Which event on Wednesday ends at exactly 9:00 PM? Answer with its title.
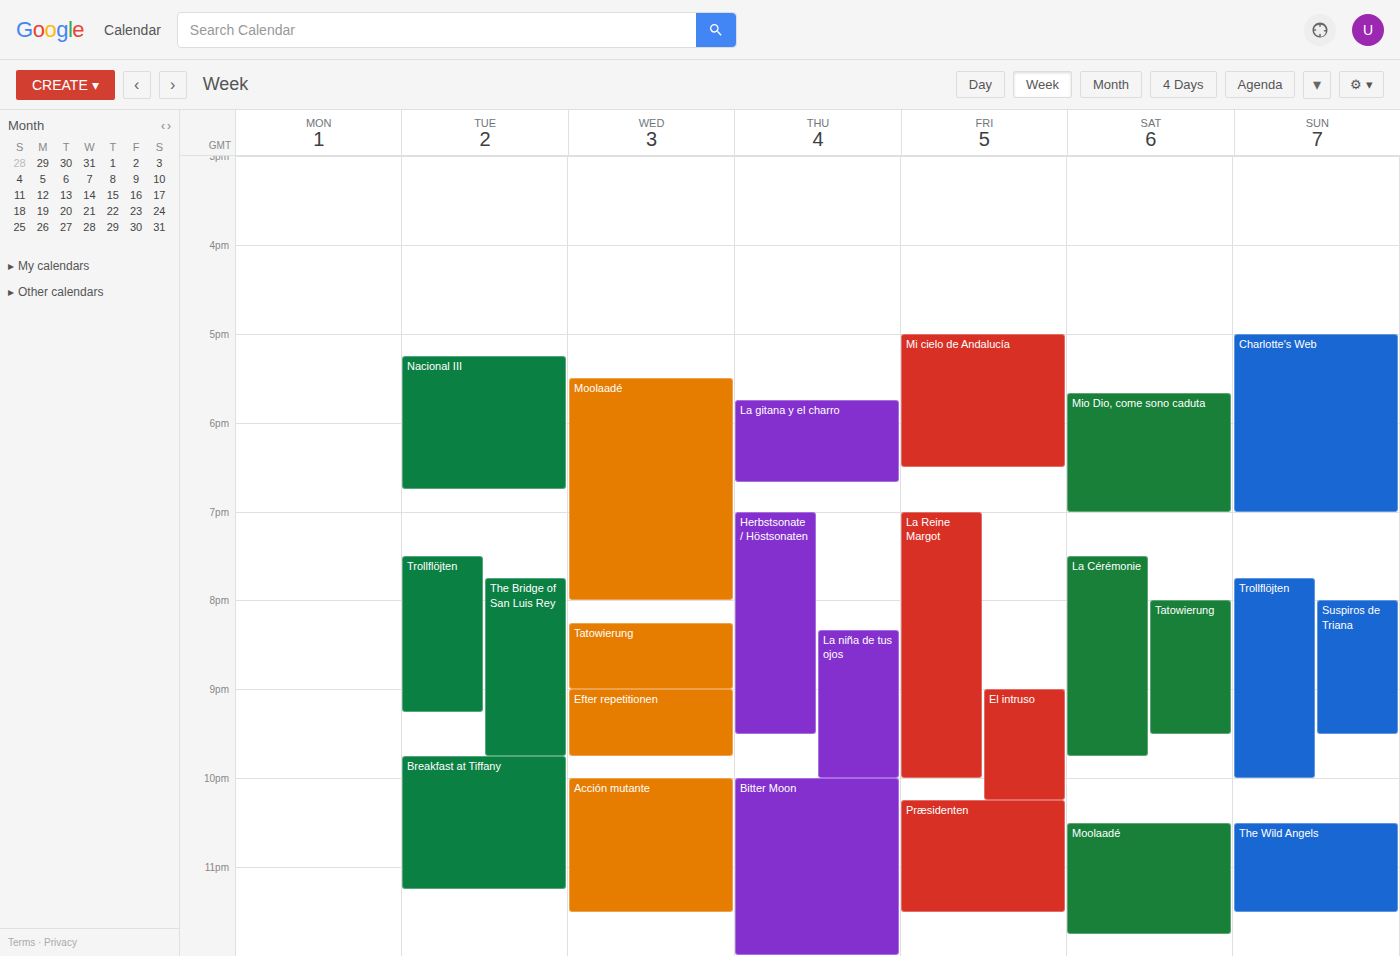
"Tatowierung"